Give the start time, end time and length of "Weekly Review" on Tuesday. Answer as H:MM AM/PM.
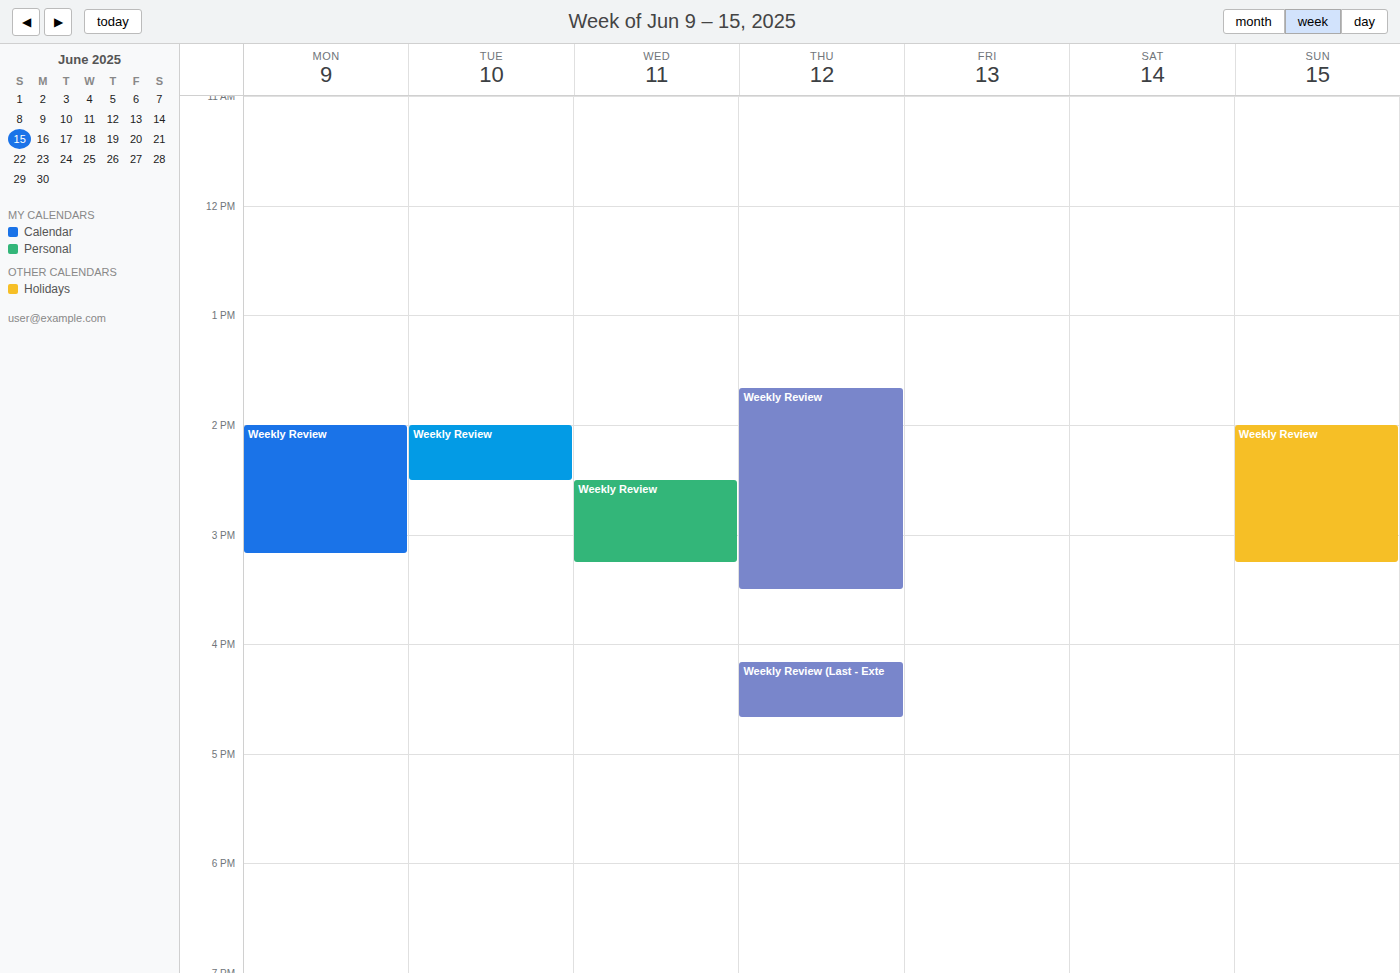
2:00 PM to 2:30 PM, 30 minutes